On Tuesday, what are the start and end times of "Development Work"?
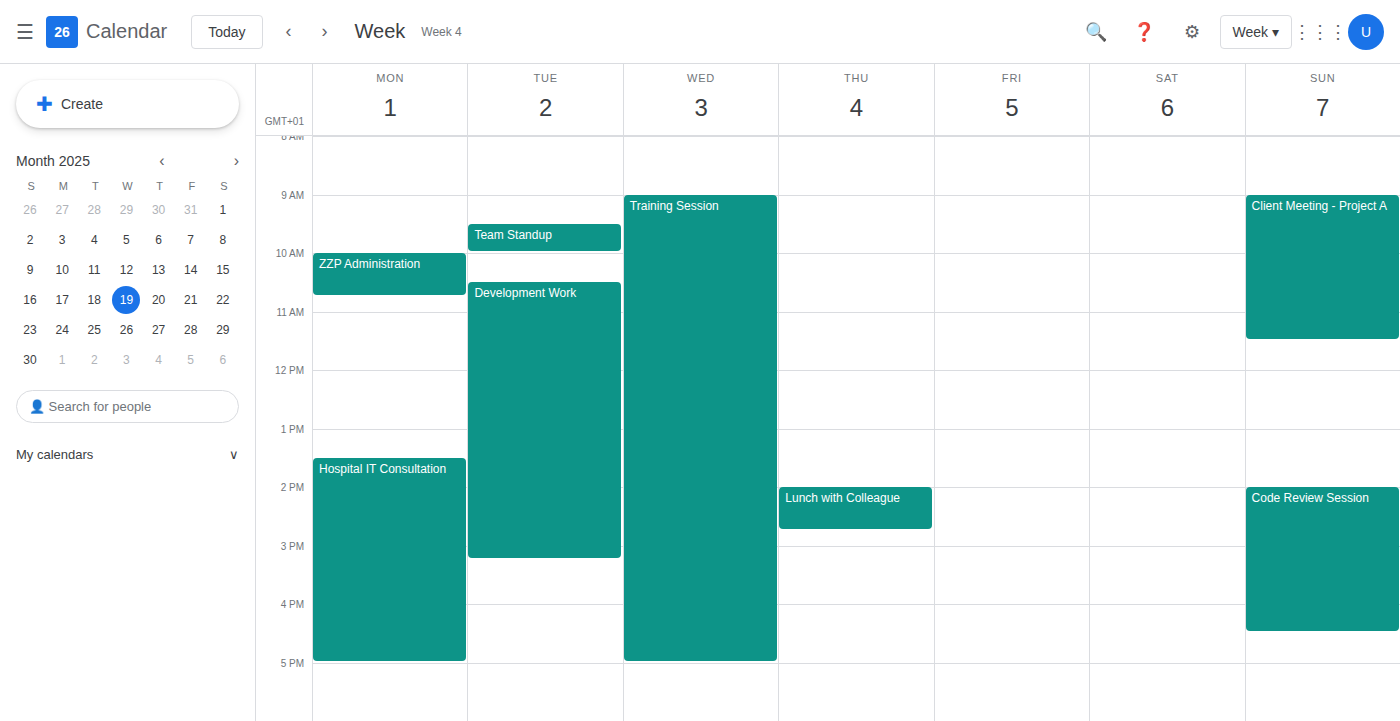
10:30 AM to 3:15 PM